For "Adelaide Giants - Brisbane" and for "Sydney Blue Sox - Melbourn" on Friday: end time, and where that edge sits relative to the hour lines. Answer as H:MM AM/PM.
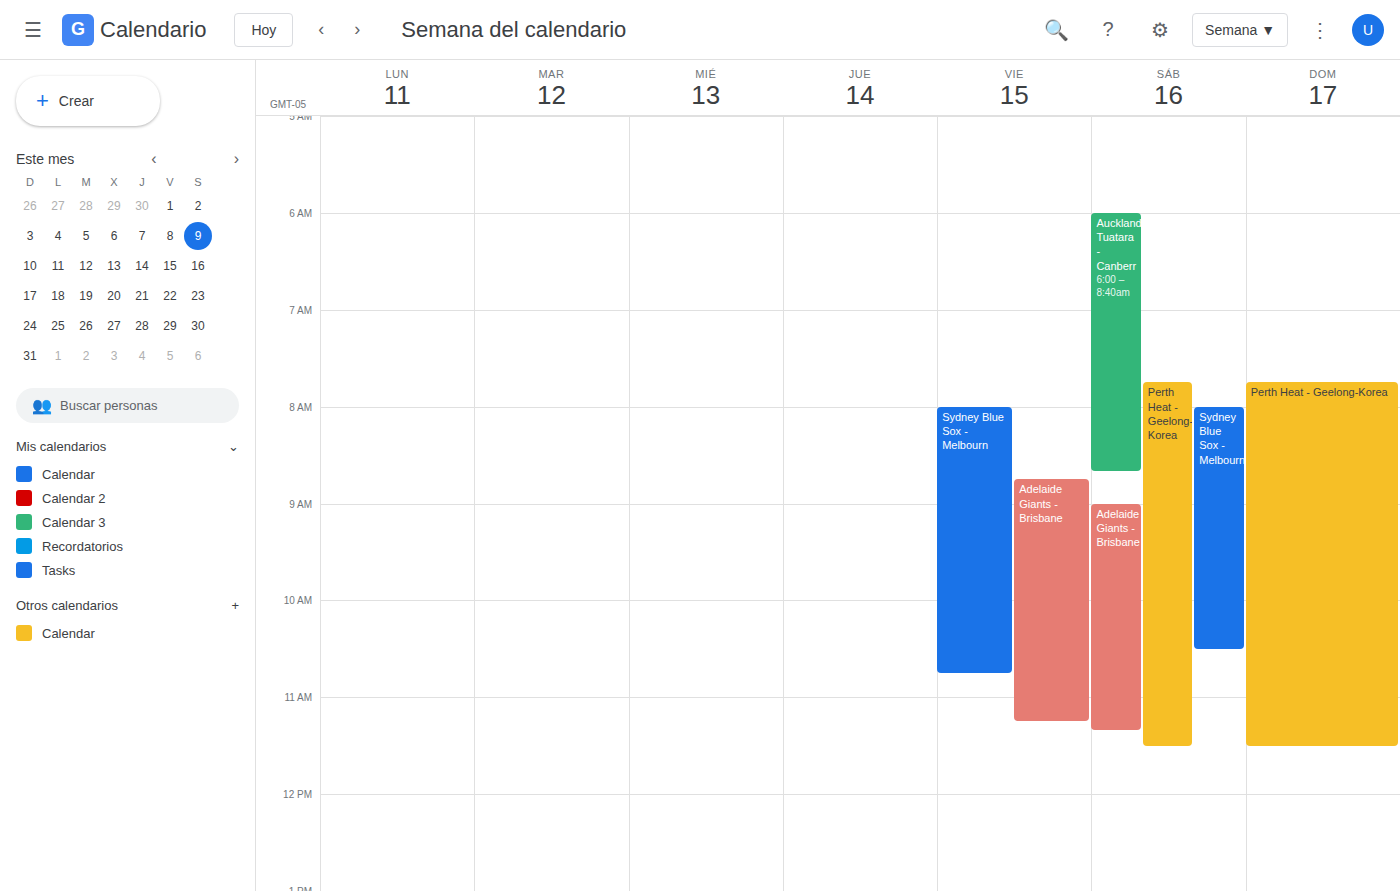
"Adelaide Giants - Brisbane": 11:15 AM, neither: a quarter of the way from the 11 AM line to the 12 PM line. "Sydney Blue Sox - Melbourn": 10:45 AM, neither: three quarters of the way from the 10 AM line to the 11 AM line.